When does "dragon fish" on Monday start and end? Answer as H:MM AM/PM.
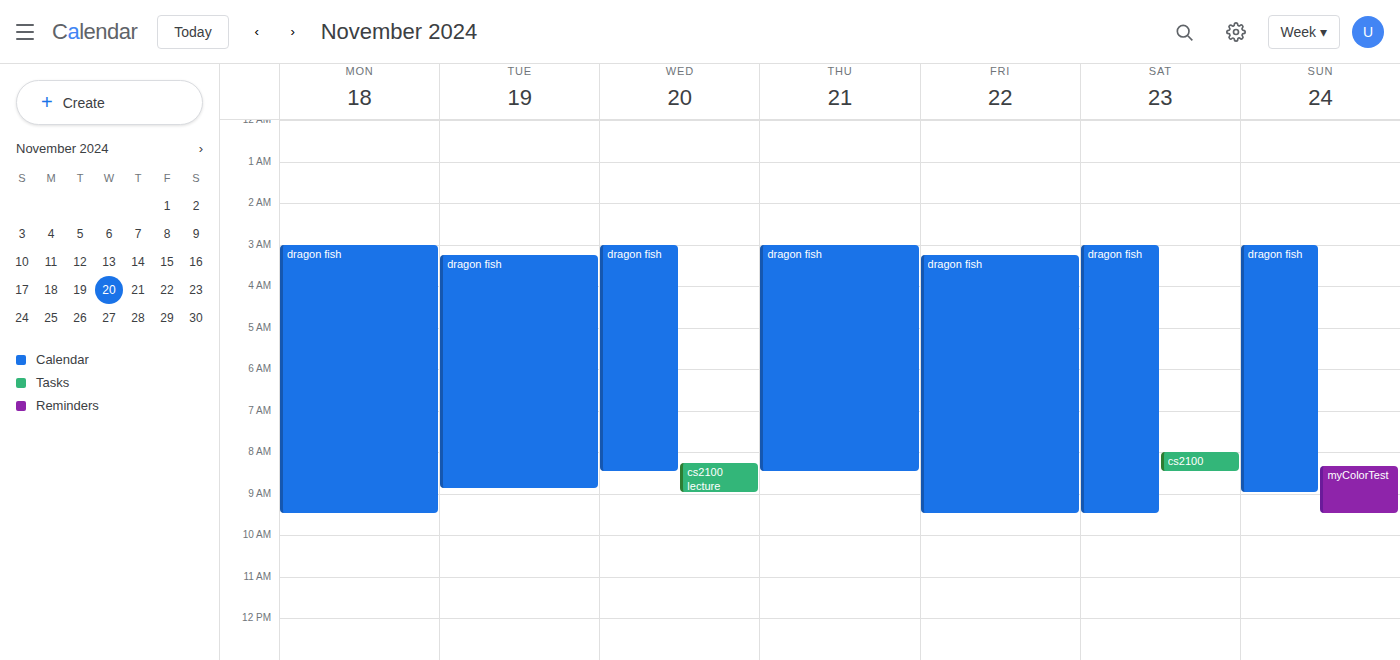
3:00 AM to 9:30 AM